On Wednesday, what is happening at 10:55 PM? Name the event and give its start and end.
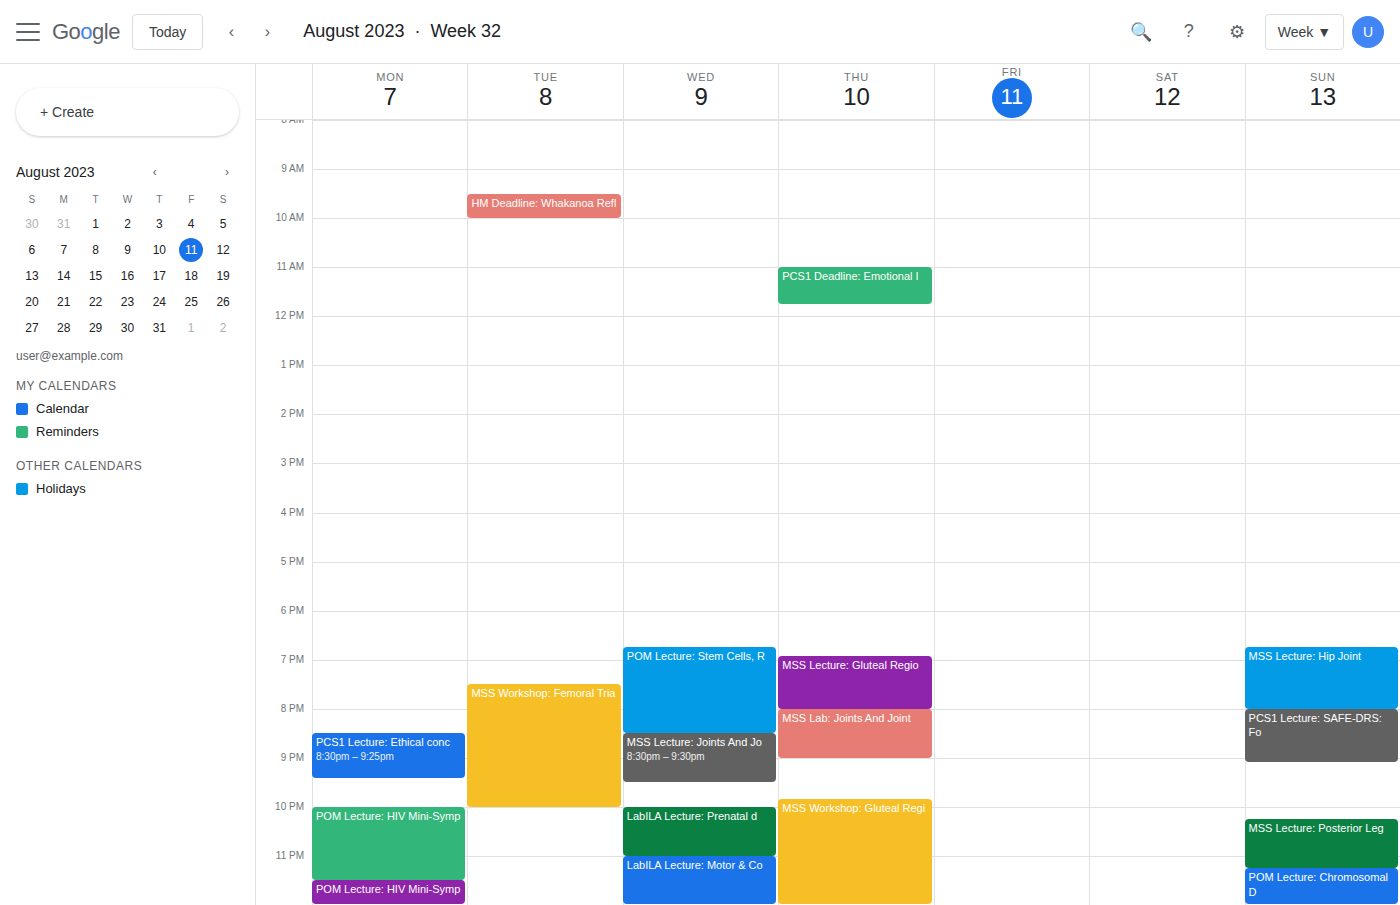
"LabILA Lecture: Prenatal d", 10:00 PM to 11:00 PM